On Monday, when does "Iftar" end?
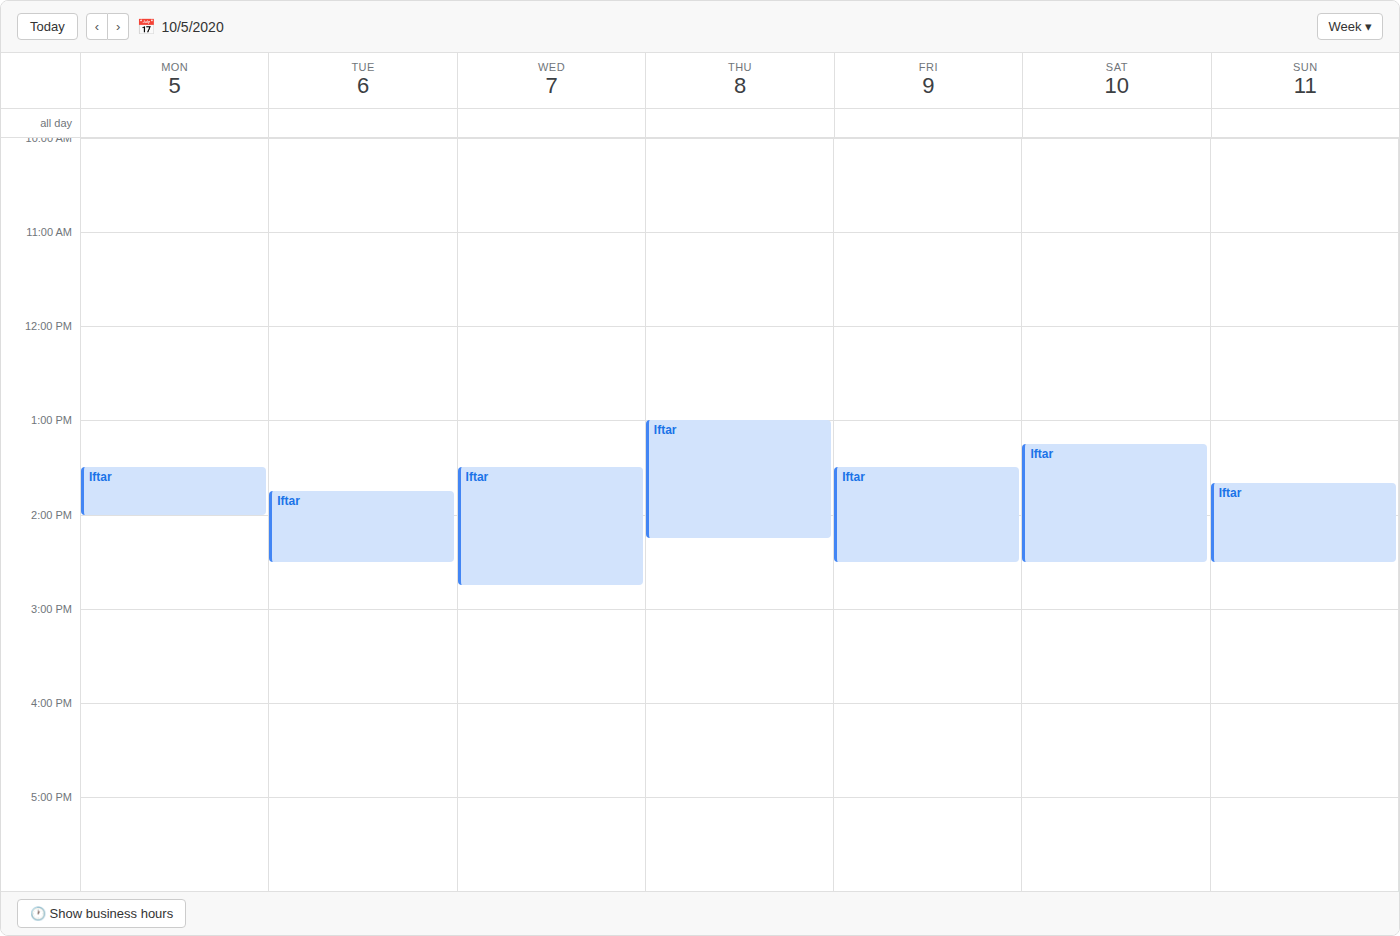
2:00 PM